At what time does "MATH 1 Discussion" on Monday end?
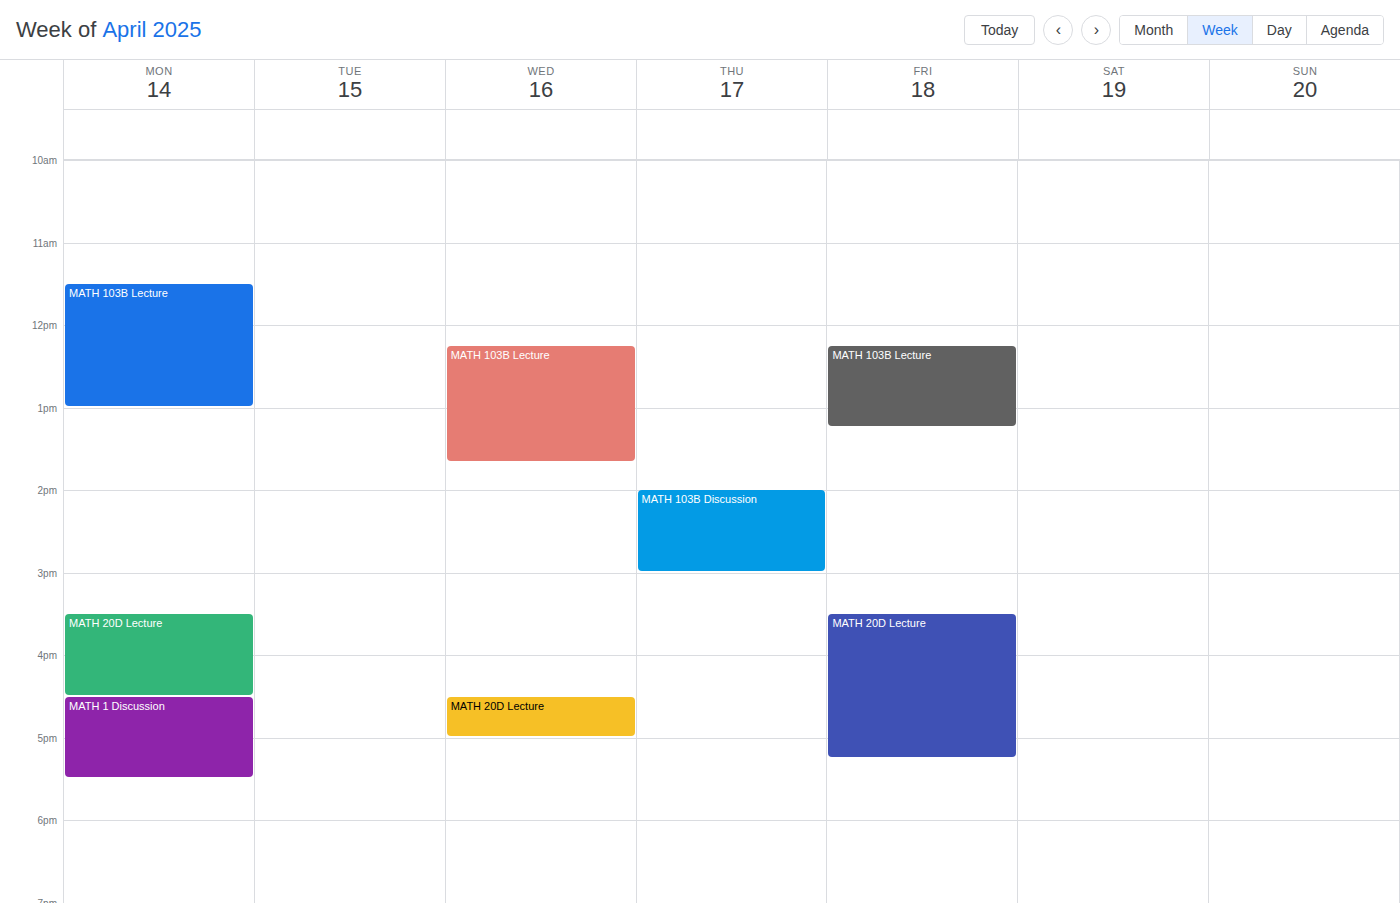
5:30 PM